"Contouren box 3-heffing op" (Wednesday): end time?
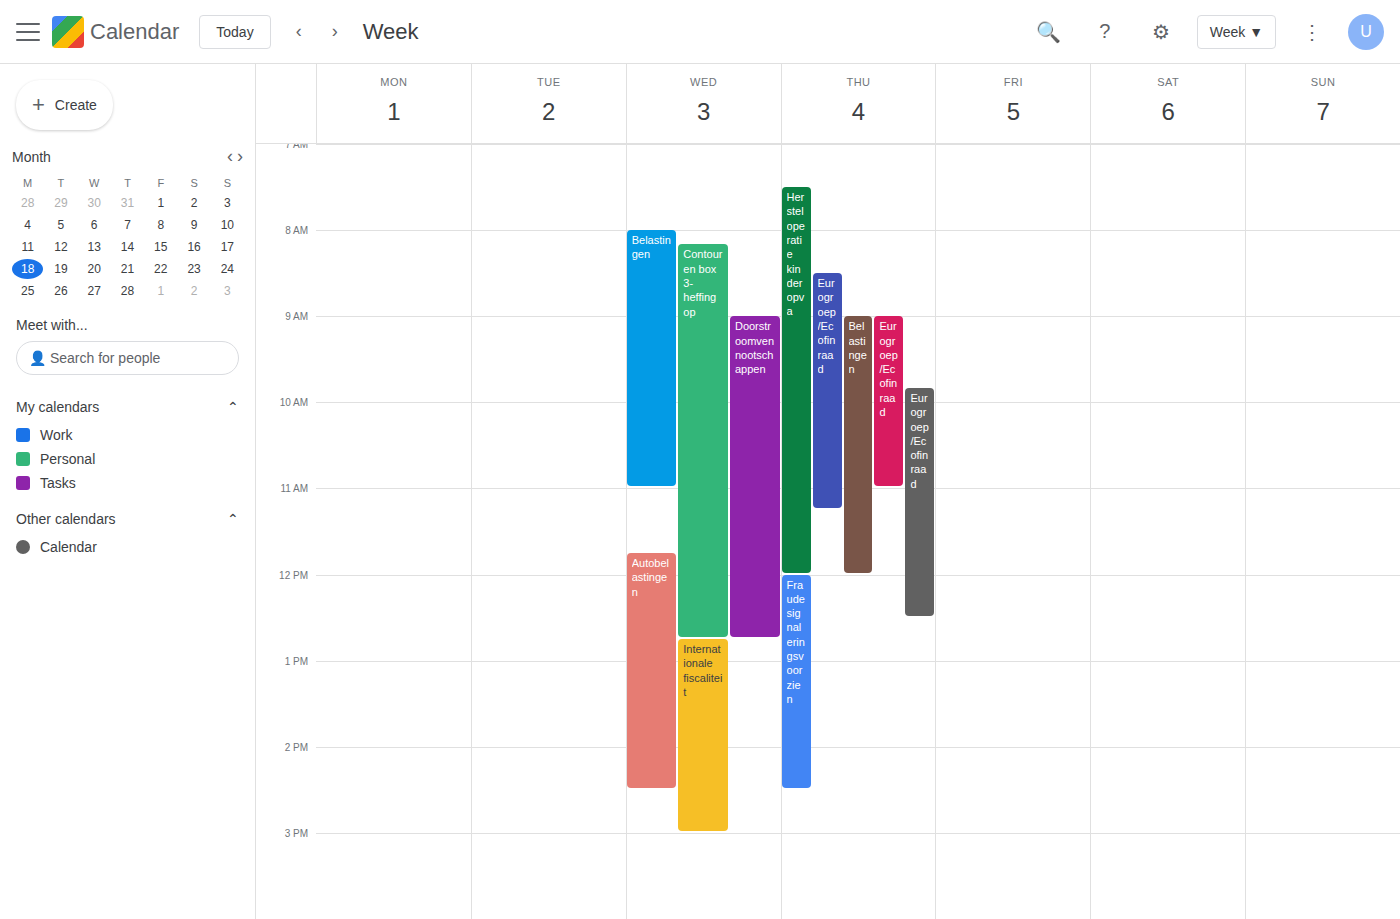
12:45 PM